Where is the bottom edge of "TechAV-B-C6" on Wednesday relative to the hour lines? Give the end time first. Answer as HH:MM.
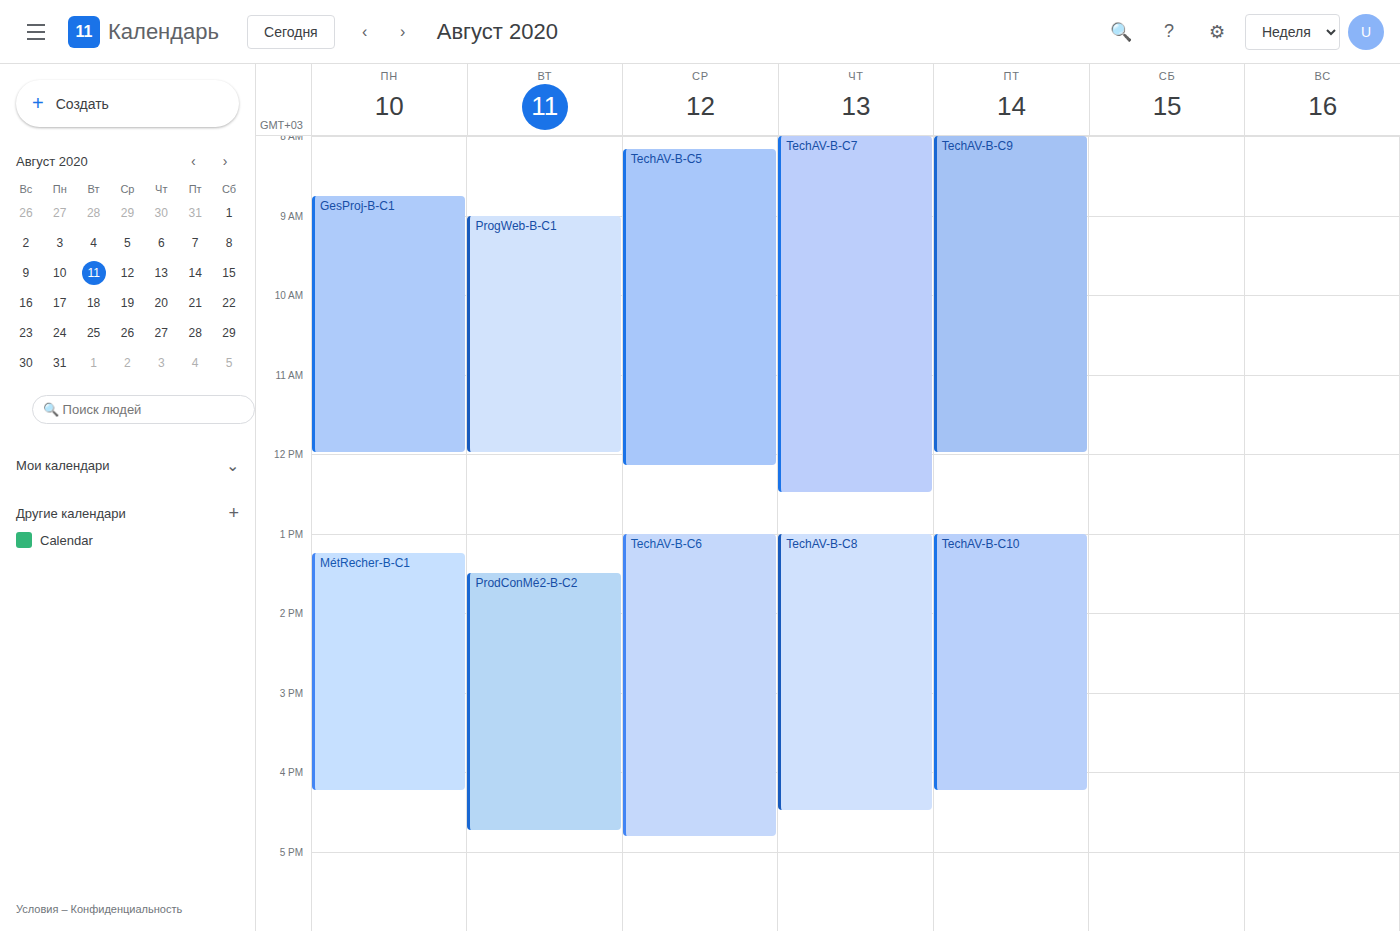
16:50 -- neither: 50 minutes below the 16:00 line and 10 minutes above the 17:00 line.